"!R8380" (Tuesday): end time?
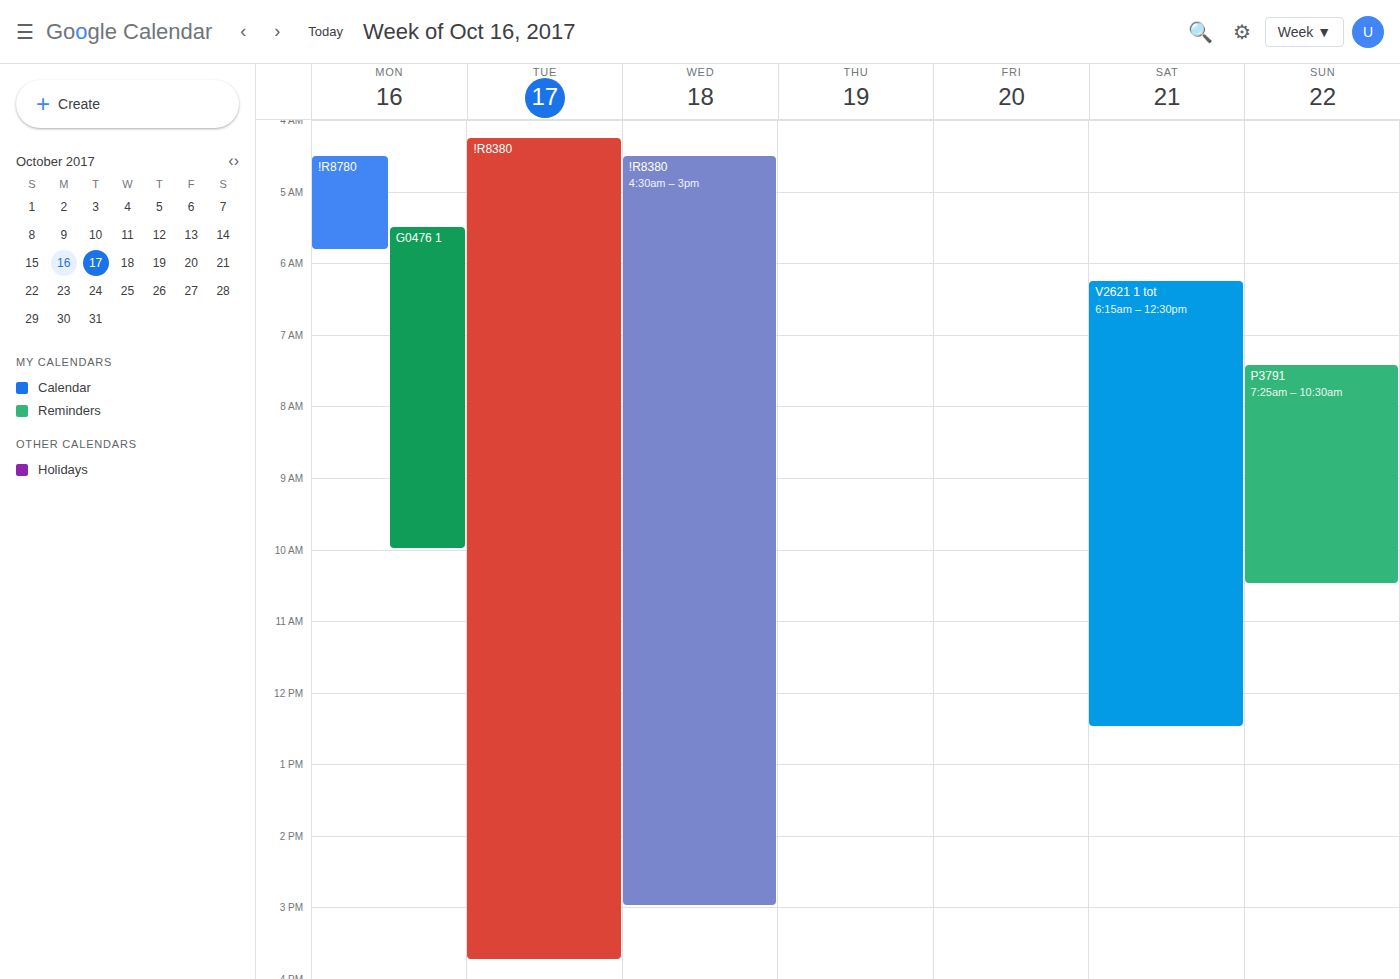
3:45 PM